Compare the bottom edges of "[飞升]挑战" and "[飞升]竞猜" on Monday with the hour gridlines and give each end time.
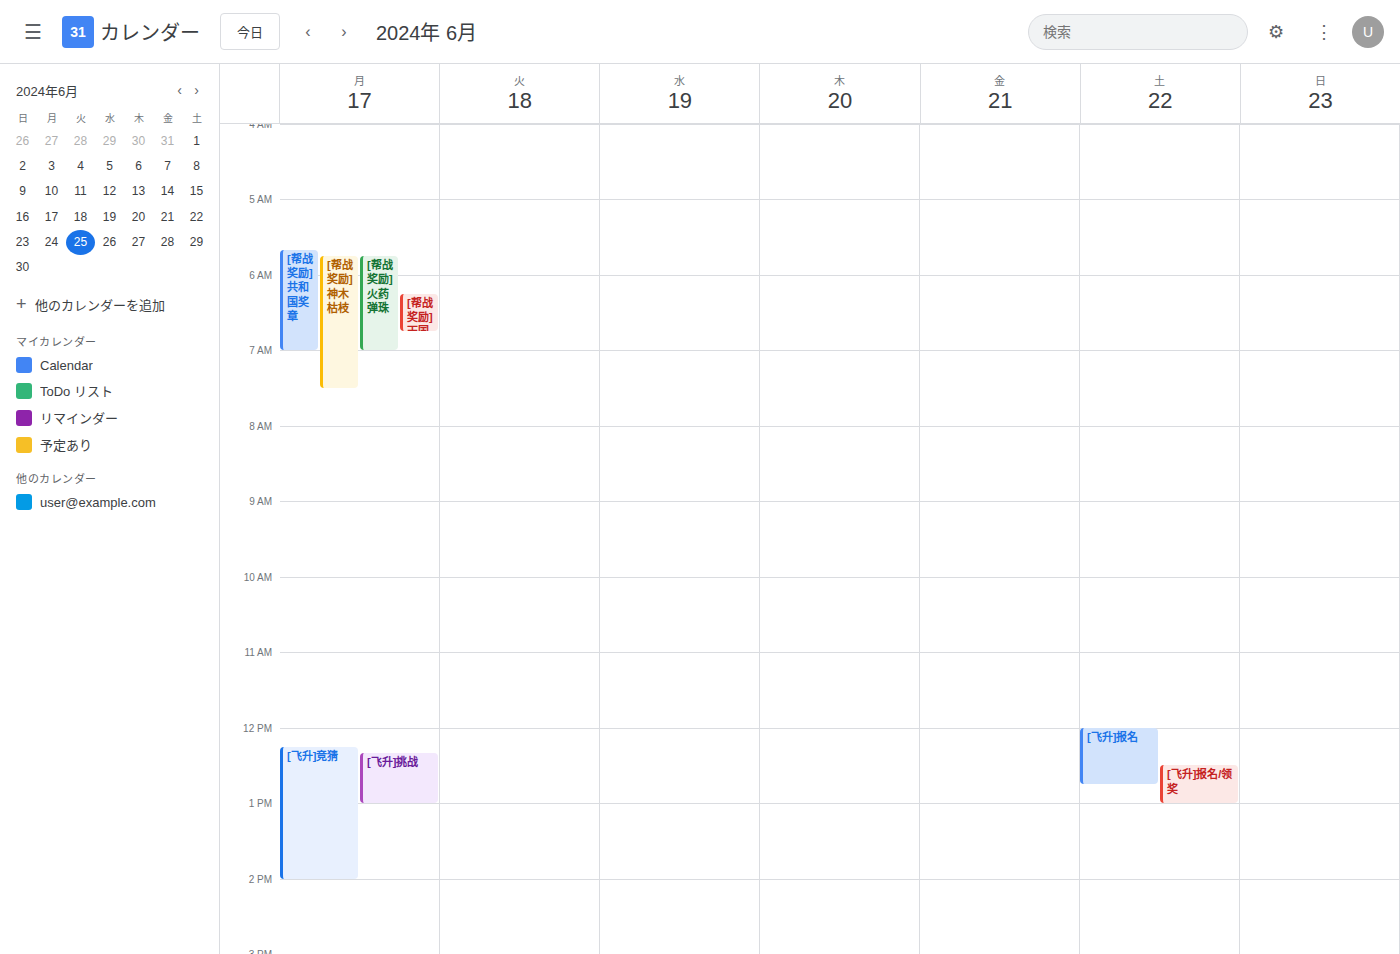
"[飞升]挑战": 1:00 PM, exactly on the 1 PM line. "[飞升]竞猜": 2:00 PM, exactly on the 2 PM line.